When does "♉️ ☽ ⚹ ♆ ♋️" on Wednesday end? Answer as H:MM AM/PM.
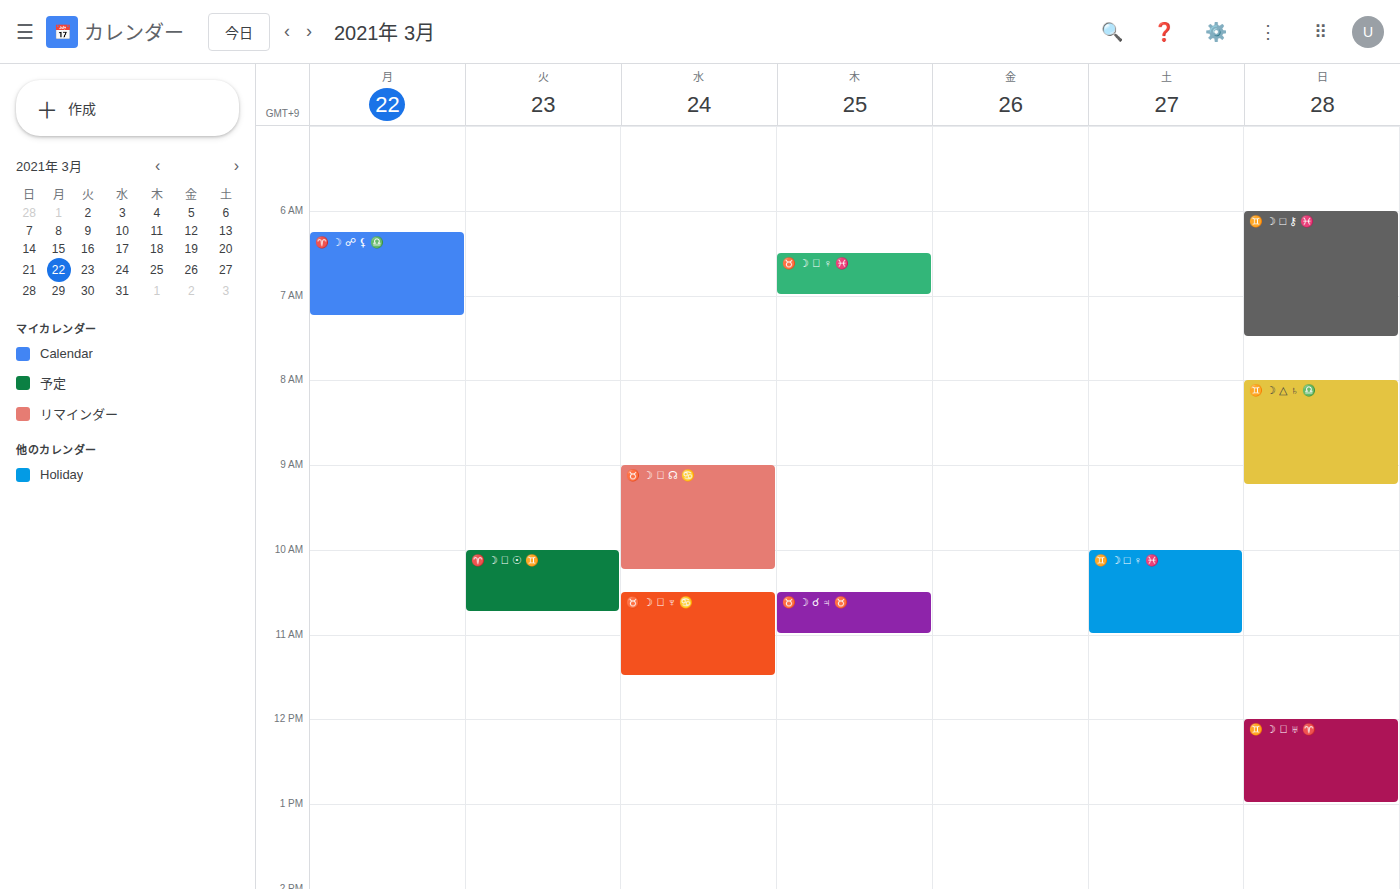
11:30 AM